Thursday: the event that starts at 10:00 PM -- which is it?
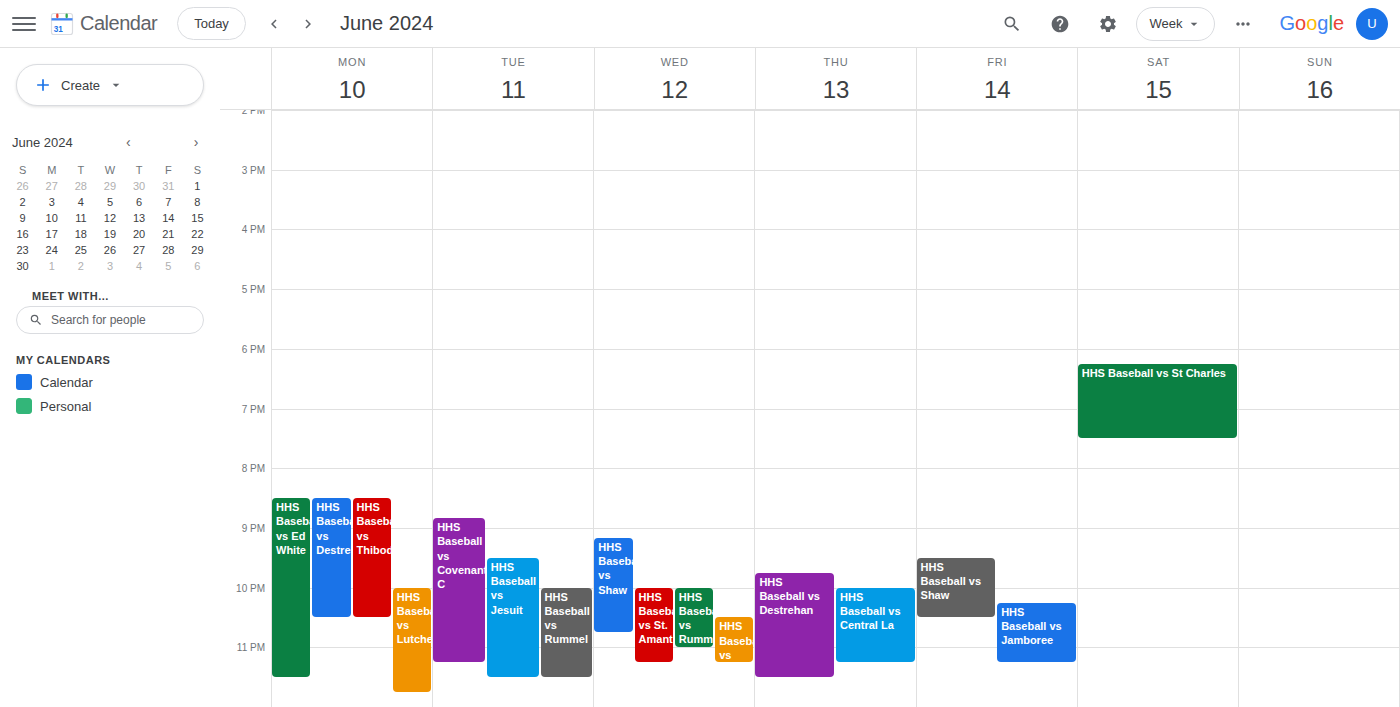
"HHS Baseball vs Central La"